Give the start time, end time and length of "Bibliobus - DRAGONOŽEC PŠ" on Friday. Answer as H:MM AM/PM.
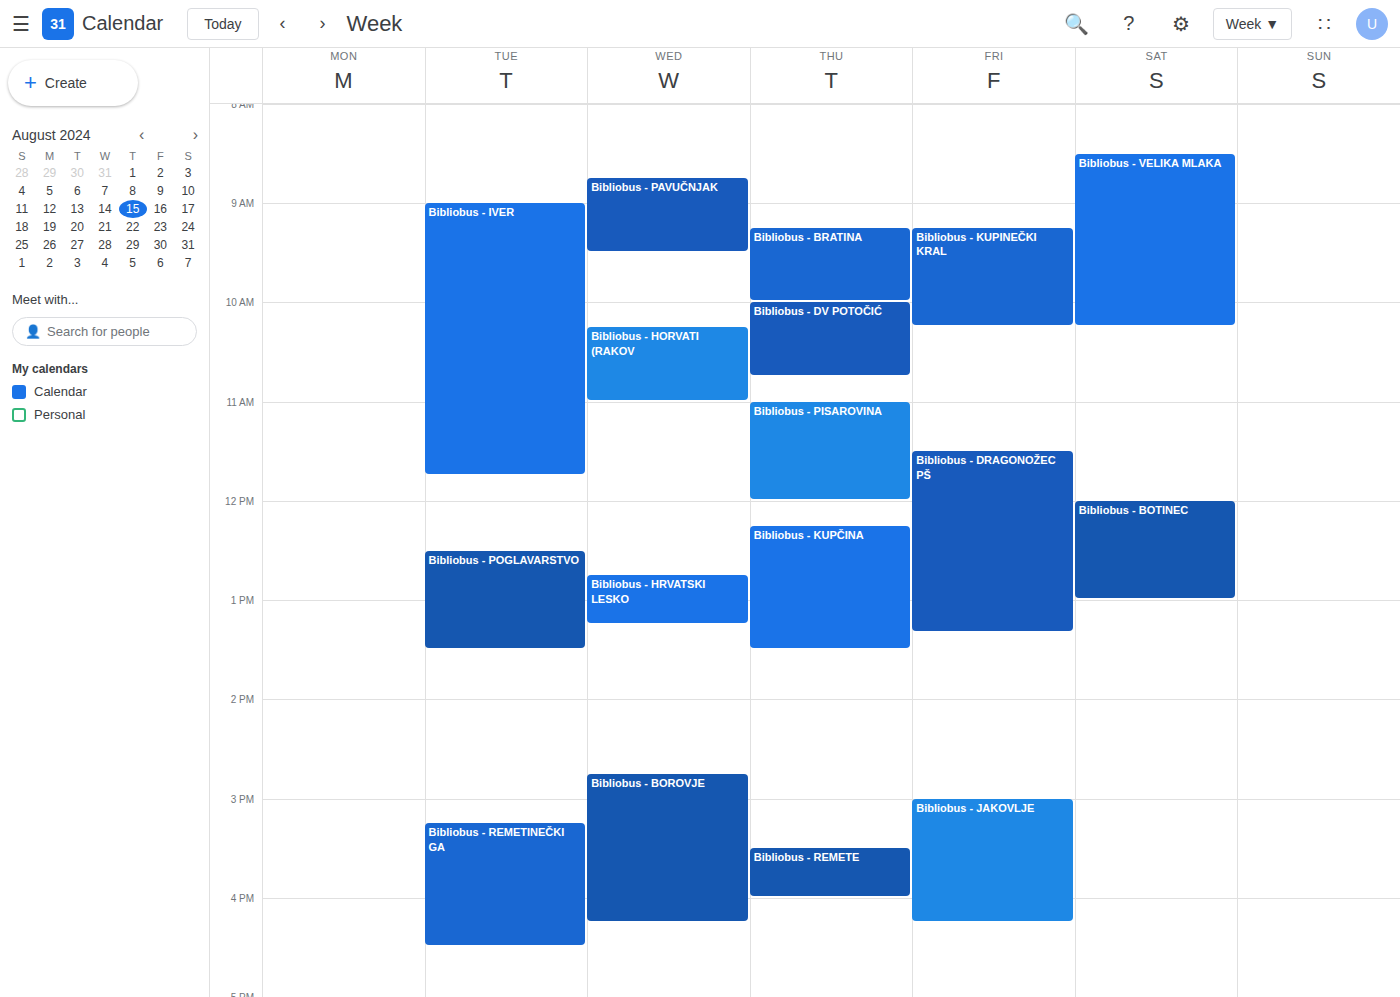
11:30 AM to 1:20 PM, 1 hour 50 minutes